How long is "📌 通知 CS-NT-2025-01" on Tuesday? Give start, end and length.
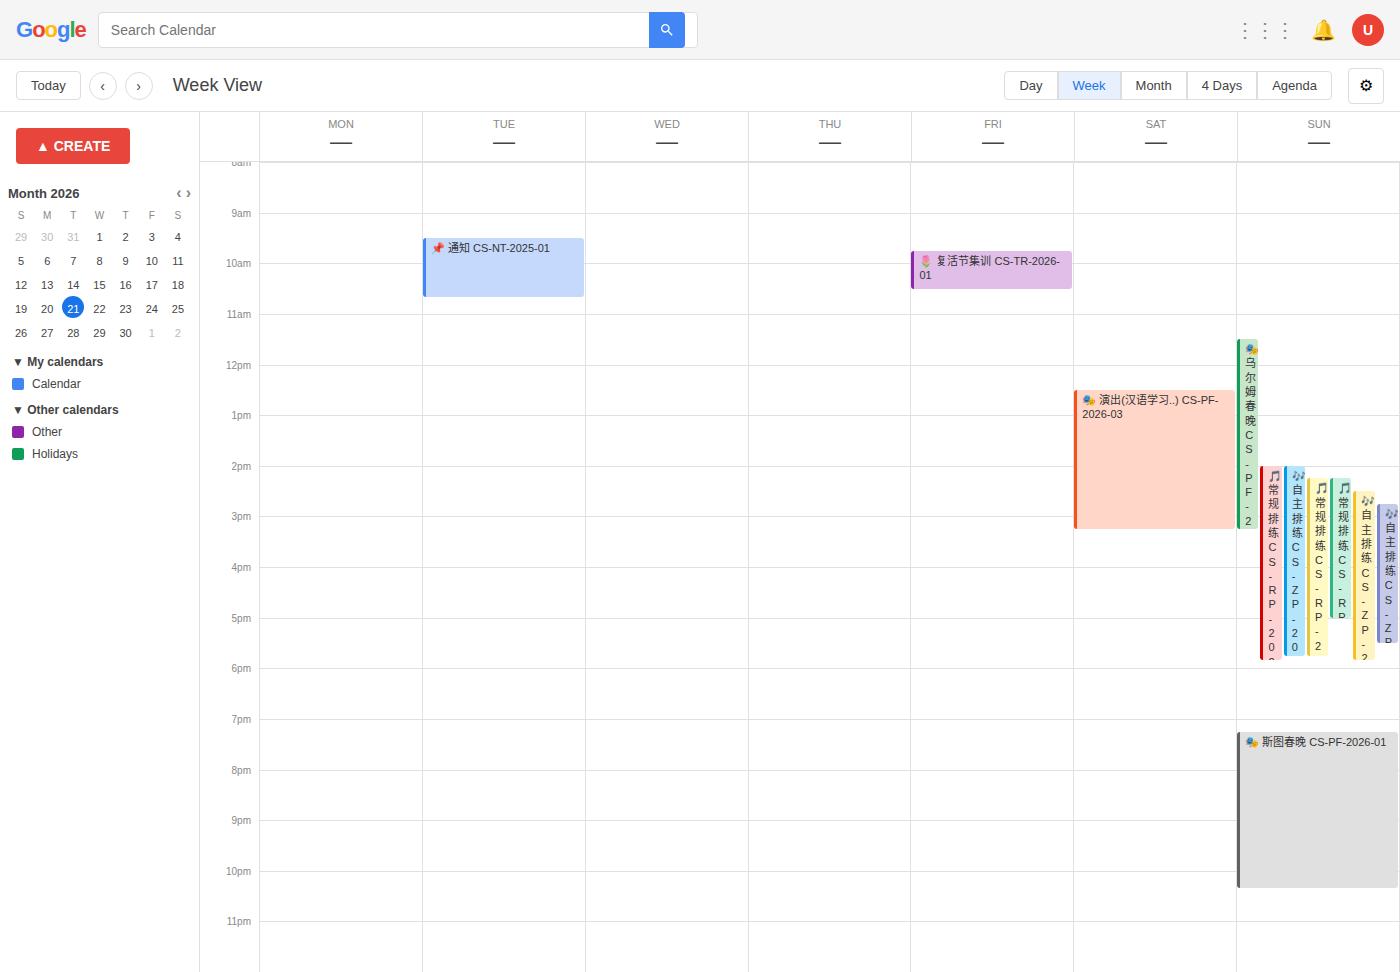
9:30 AM to 10:40 AM, 1 hour 10 minutes